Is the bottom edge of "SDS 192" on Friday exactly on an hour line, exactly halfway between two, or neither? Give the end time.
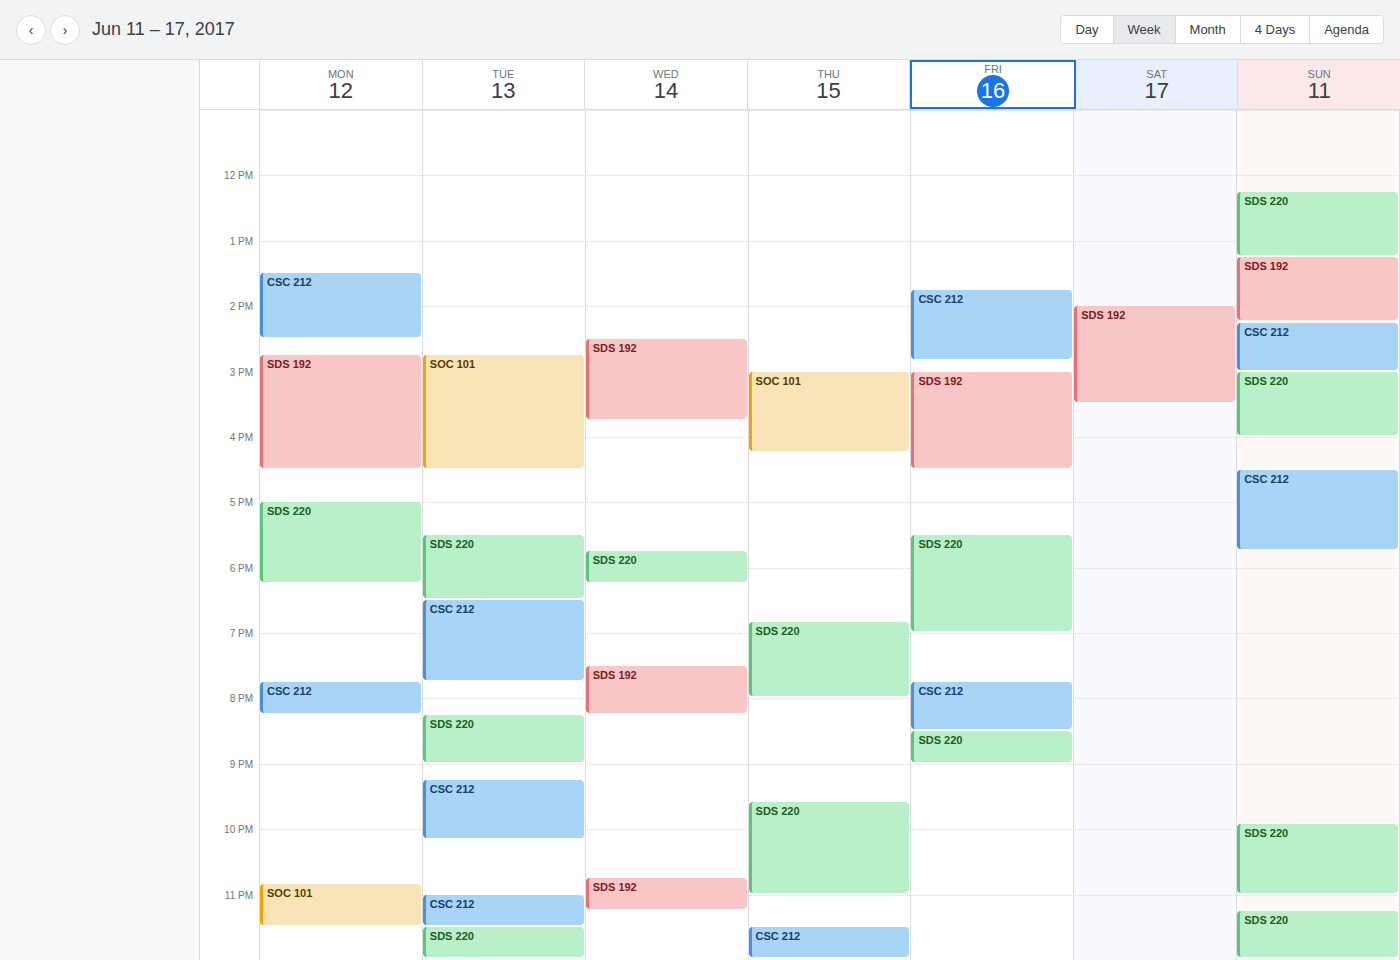
4:30 PM -- halfway between the 4 PM and 5 PM lines.